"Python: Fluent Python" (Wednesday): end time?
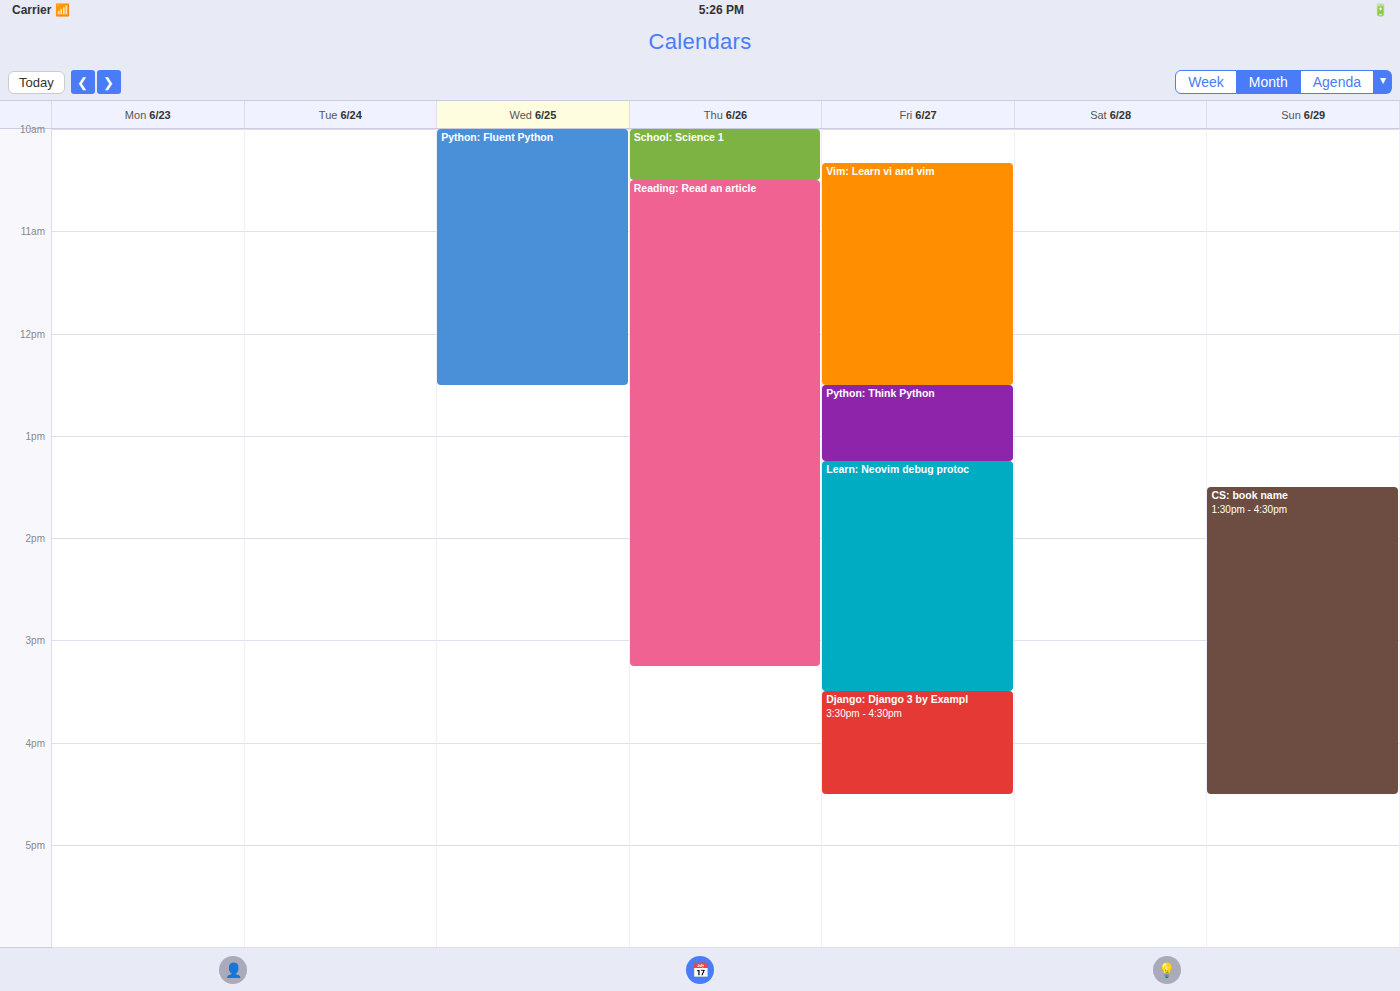
12:30 PM